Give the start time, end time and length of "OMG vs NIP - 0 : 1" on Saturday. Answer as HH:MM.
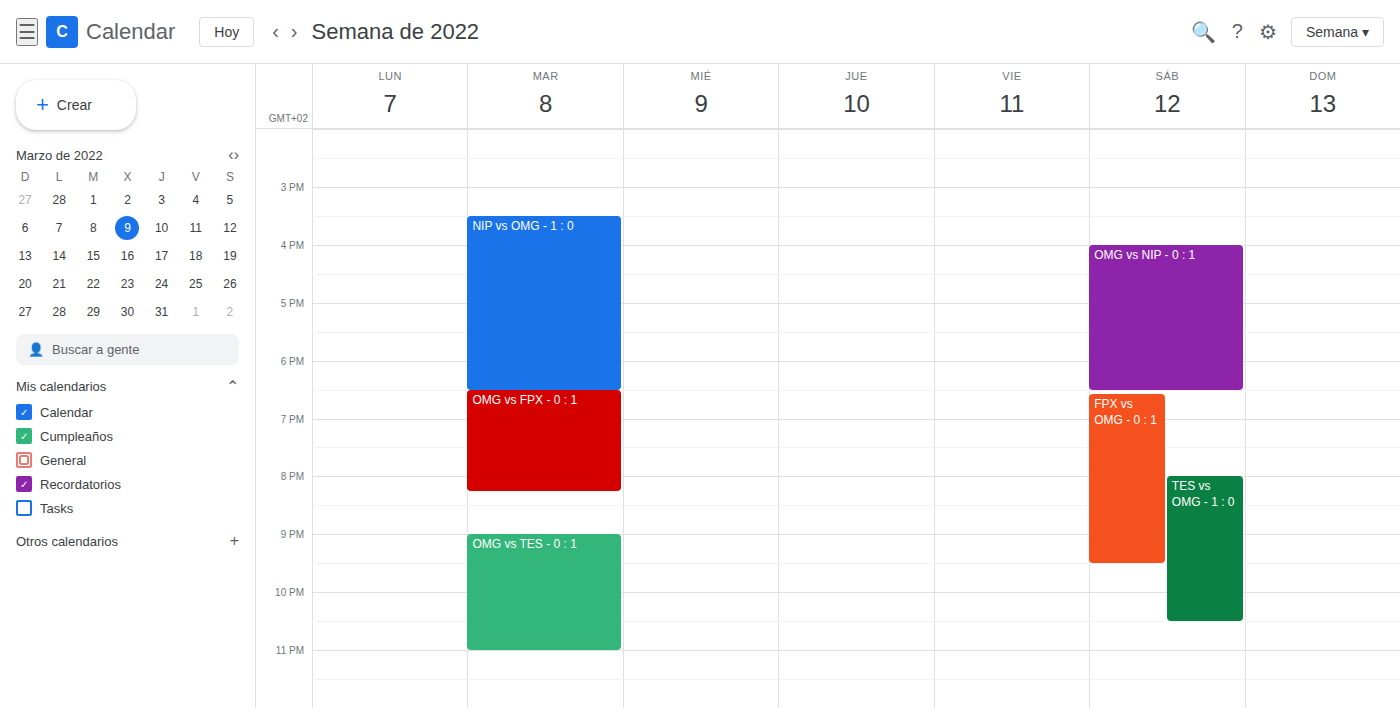
16:00 to 18:30, 2 hours 30 minutes